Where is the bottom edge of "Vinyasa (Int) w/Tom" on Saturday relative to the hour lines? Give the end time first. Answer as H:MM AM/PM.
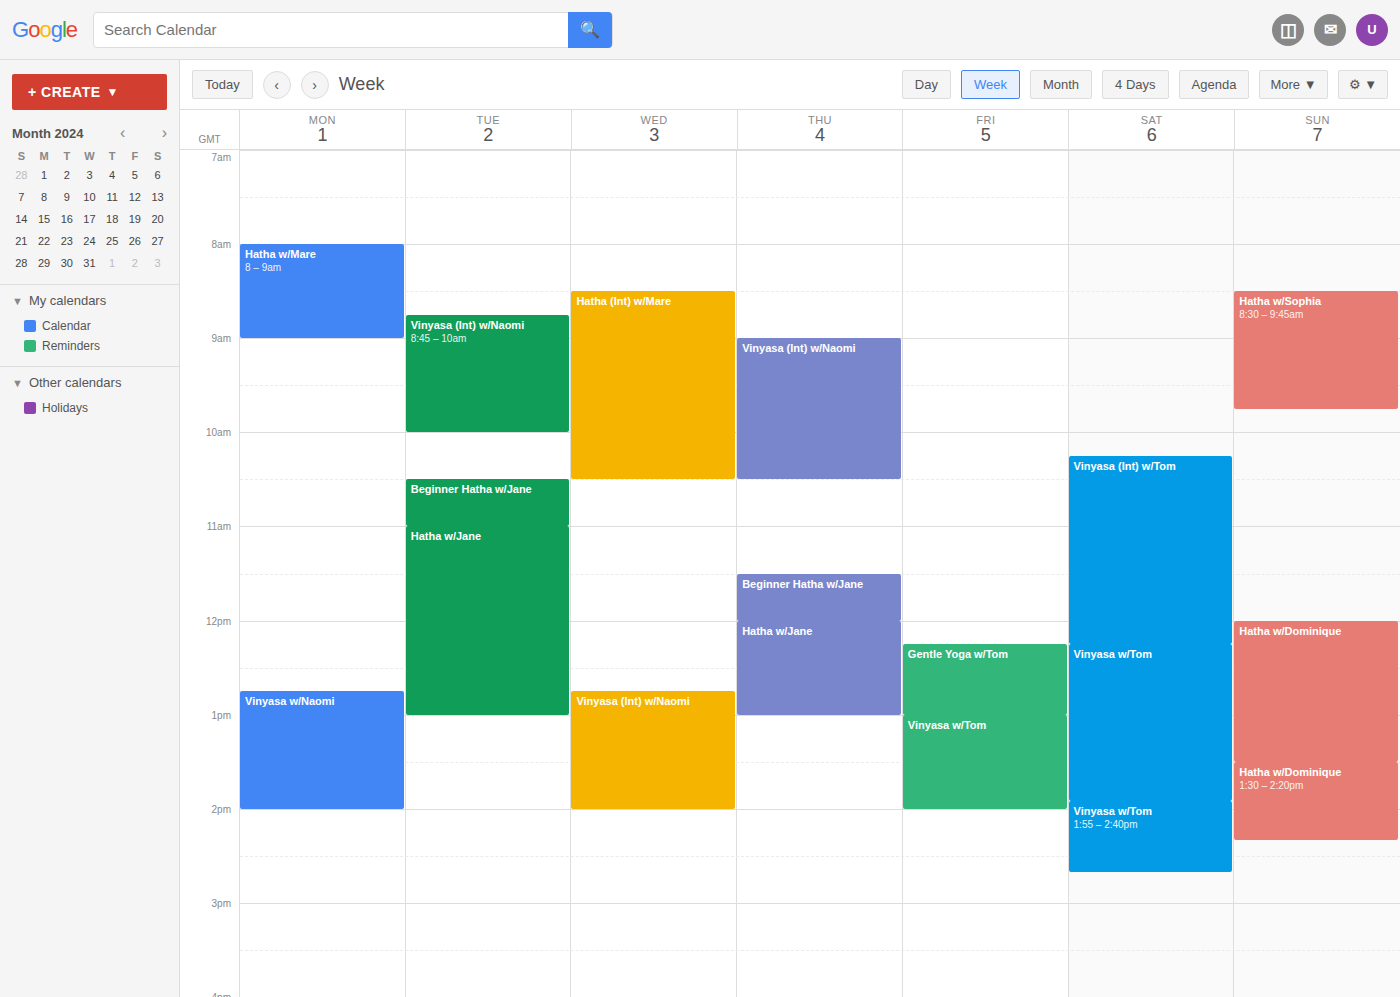
12:15 PM -- neither: a quarter of the way from the 12 PM line to the 1 PM line.